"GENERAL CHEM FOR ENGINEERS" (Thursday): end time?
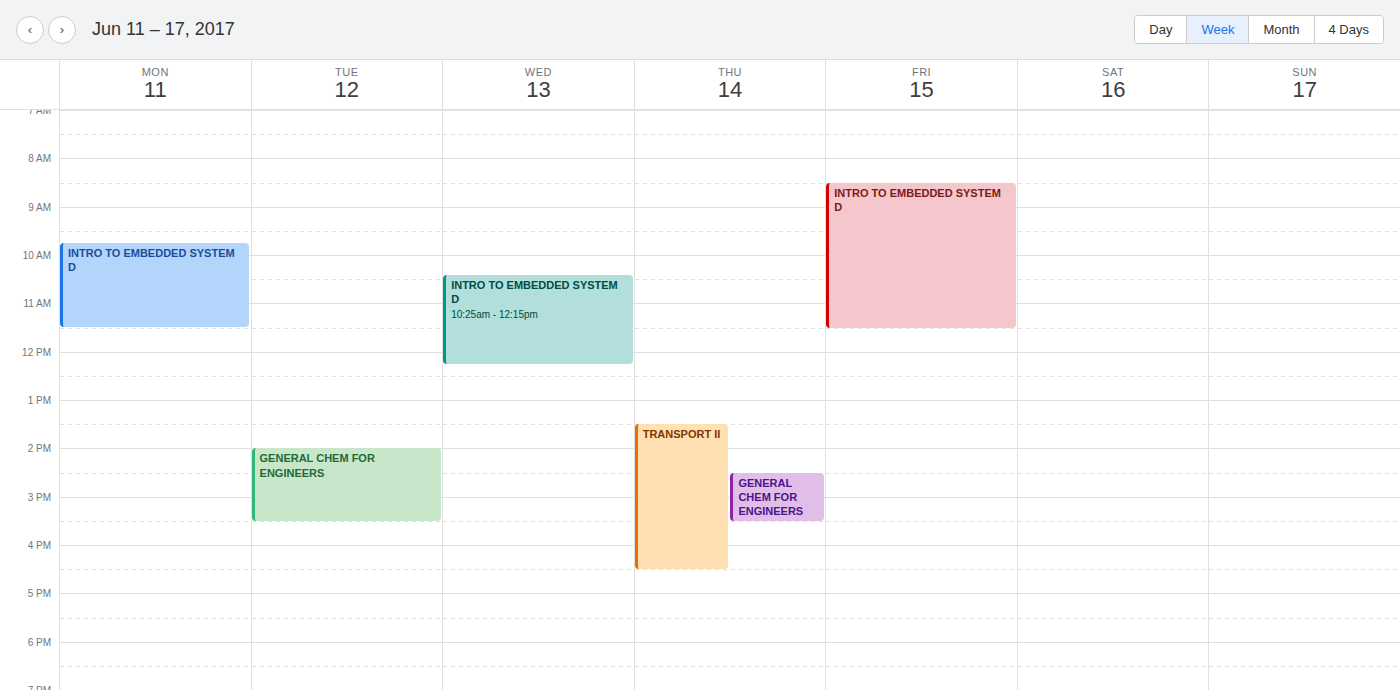
3:30 PM